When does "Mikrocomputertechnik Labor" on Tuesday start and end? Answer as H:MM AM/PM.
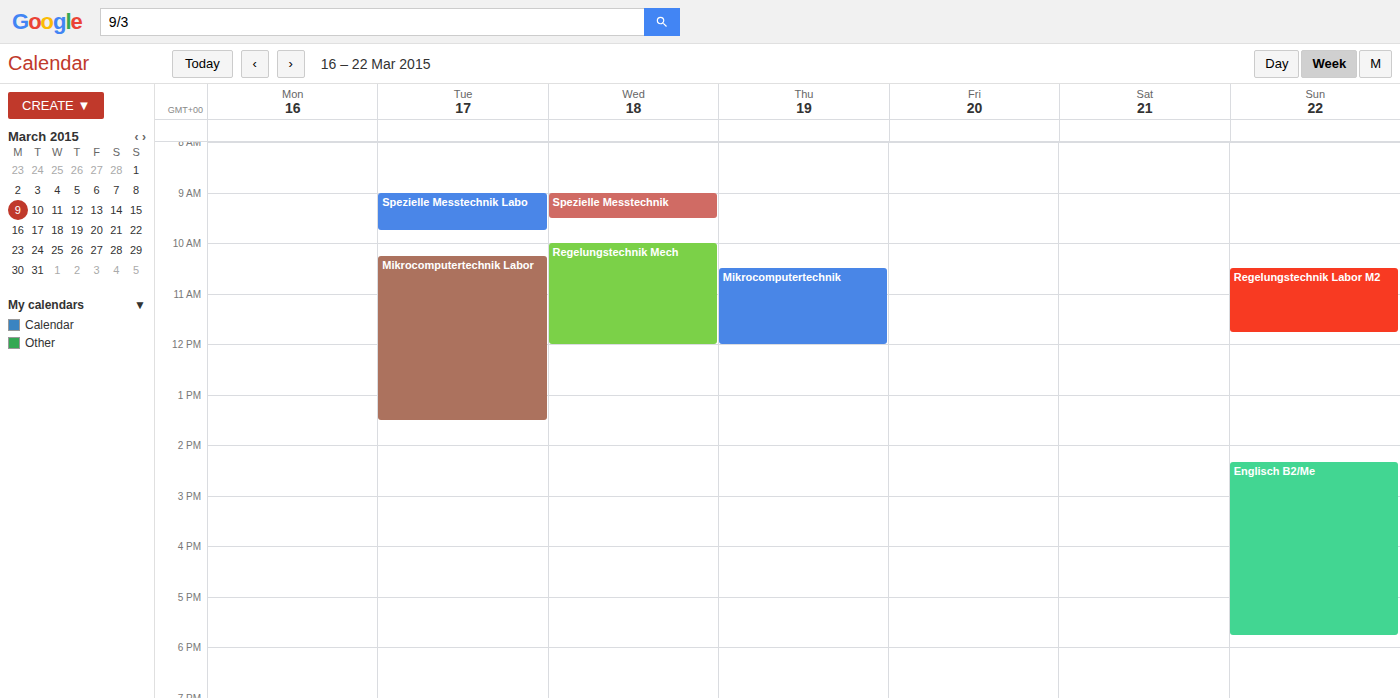
10:15 AM to 1:30 PM